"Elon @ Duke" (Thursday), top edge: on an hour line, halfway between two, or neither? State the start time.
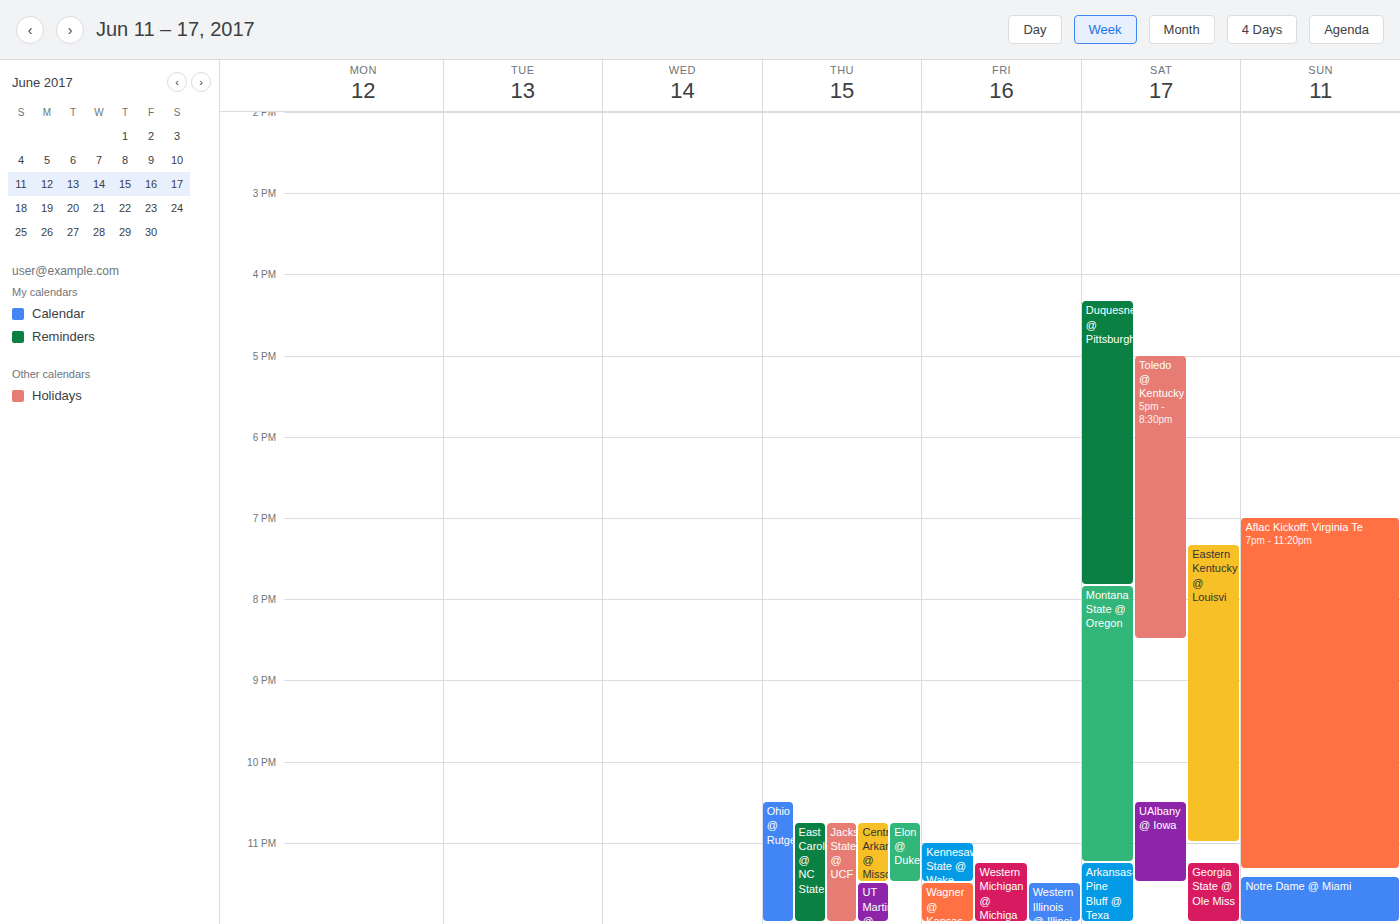
22:45 -- neither: three quarters of the way from the 22:00 line to the 23:00 line.